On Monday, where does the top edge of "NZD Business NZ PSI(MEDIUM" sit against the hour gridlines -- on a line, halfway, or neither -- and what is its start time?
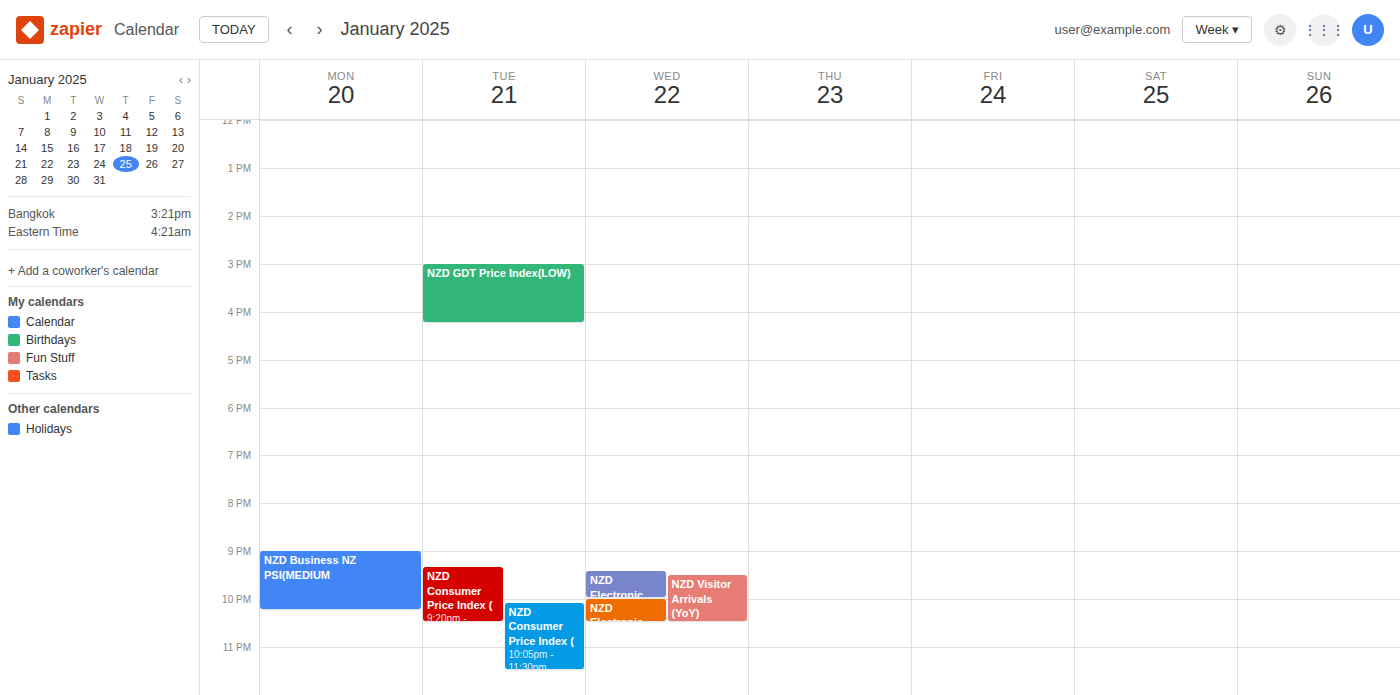
9:00 PM -- exactly on the 9 PM line.